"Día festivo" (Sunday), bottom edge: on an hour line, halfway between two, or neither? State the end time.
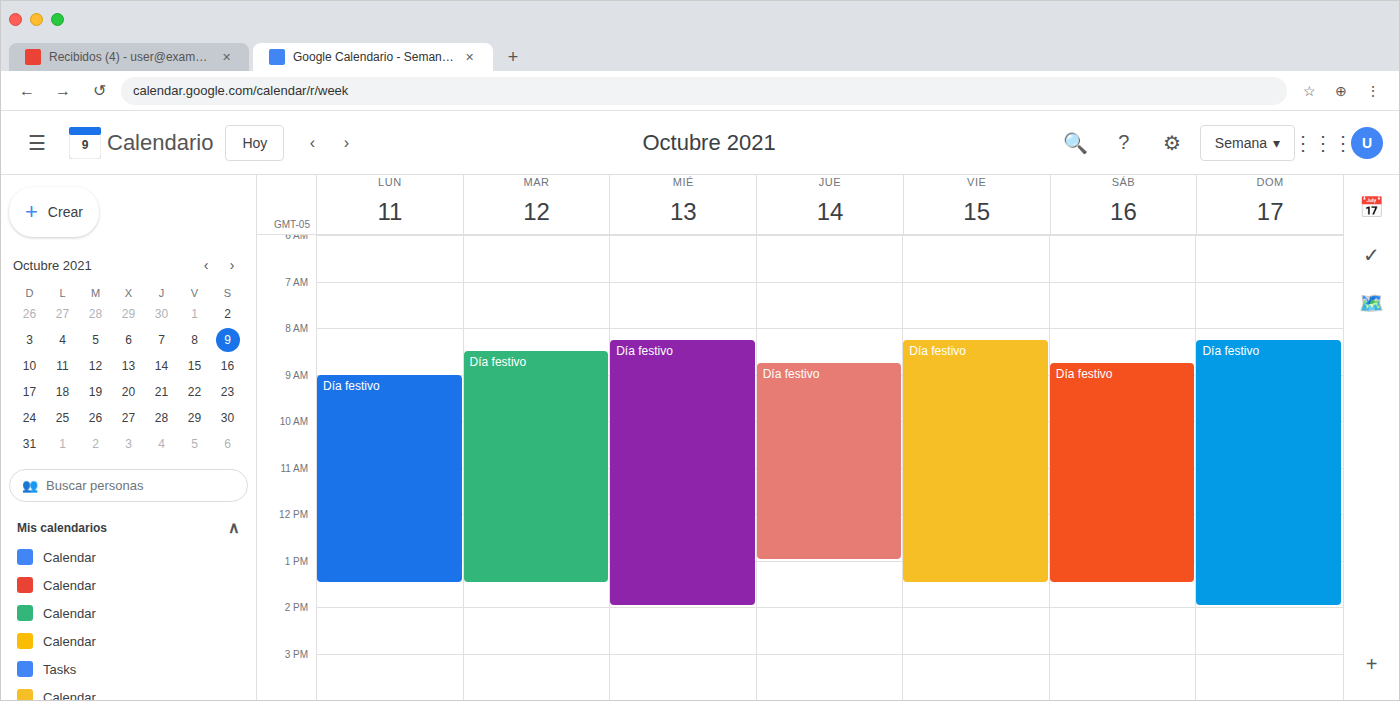
2:00 PM -- exactly on the 2 PM line.